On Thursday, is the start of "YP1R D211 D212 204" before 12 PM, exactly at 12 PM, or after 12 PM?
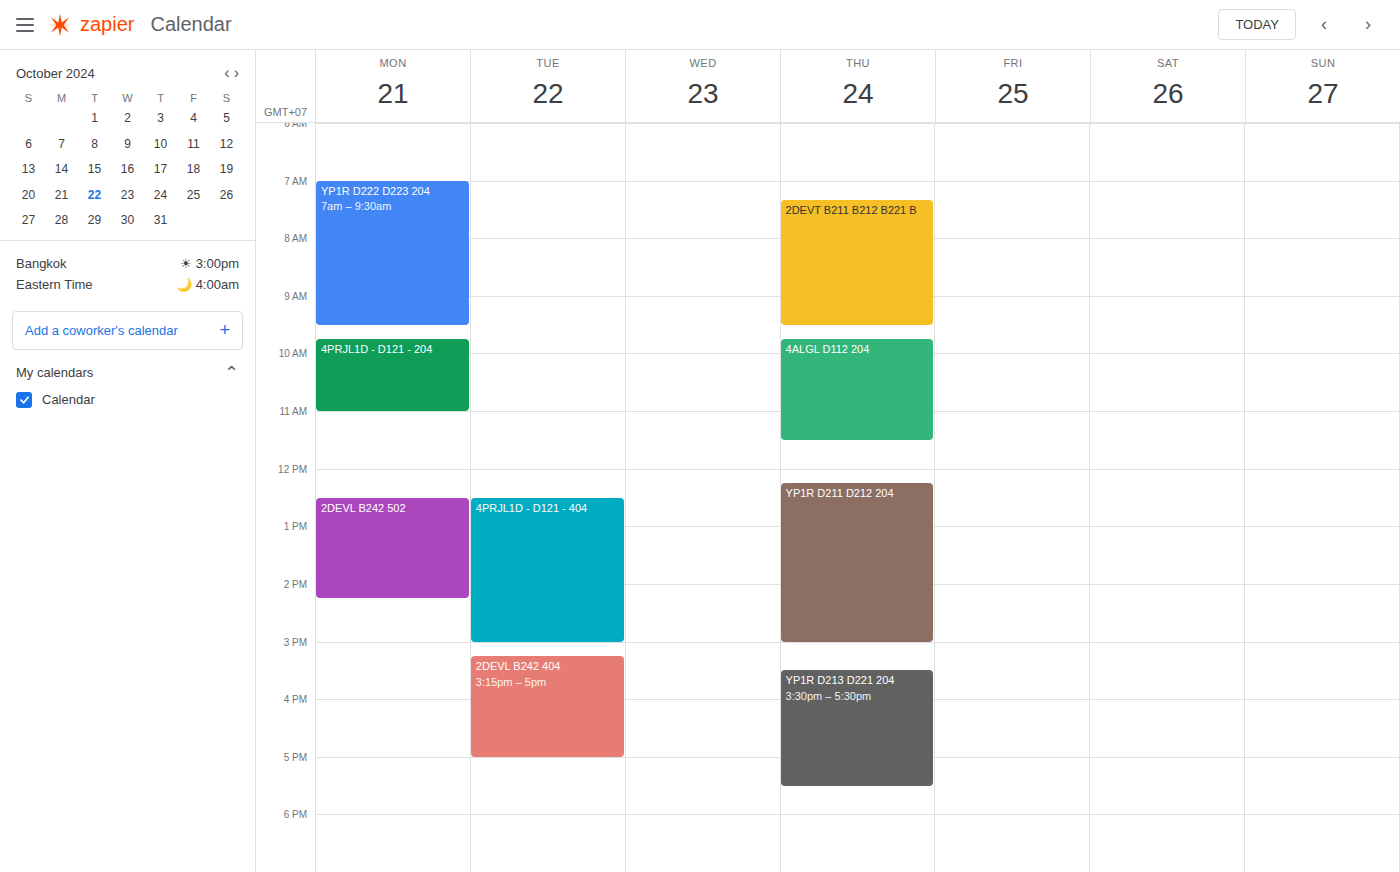
12:15 PM -- after 12 PM, 15 minutes below the 12 PM line.